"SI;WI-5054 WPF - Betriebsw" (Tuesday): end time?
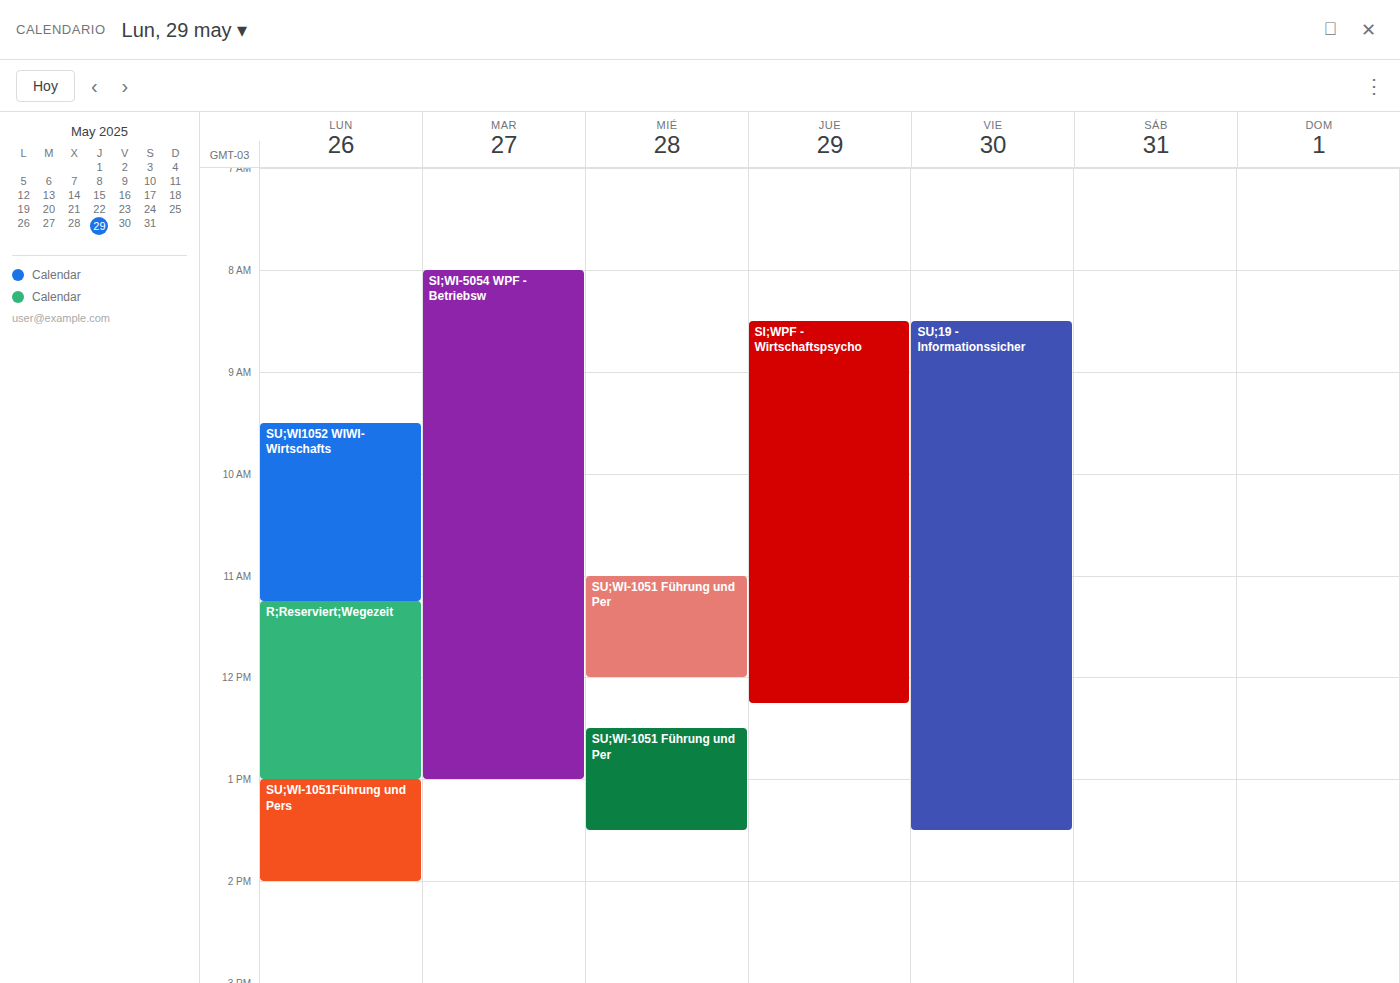
1:00 PM